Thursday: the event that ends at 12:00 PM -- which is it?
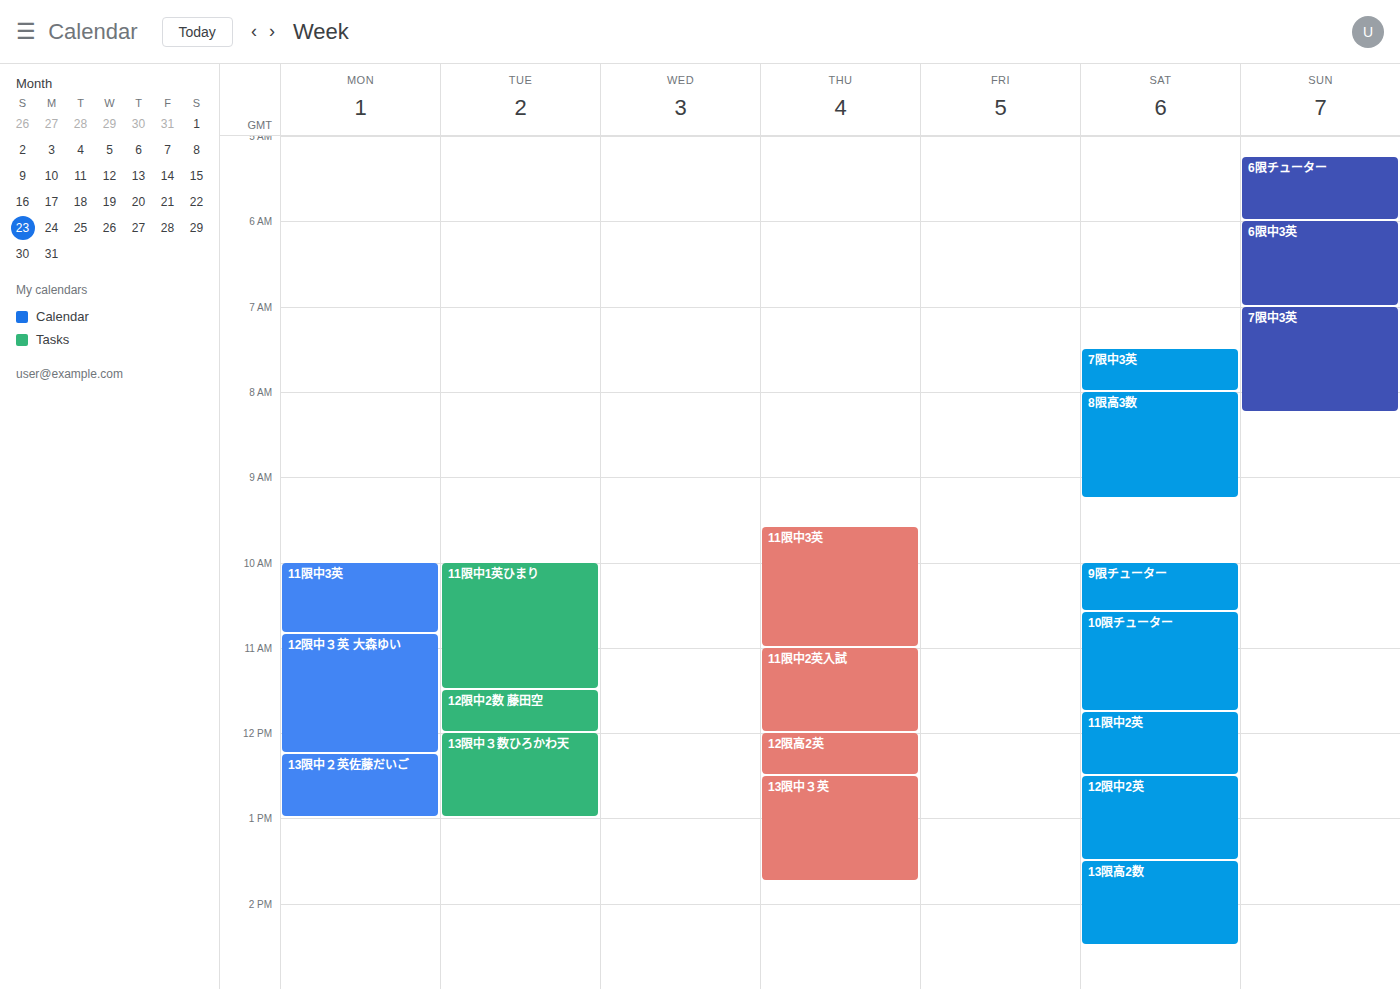
"11限中2英入試"